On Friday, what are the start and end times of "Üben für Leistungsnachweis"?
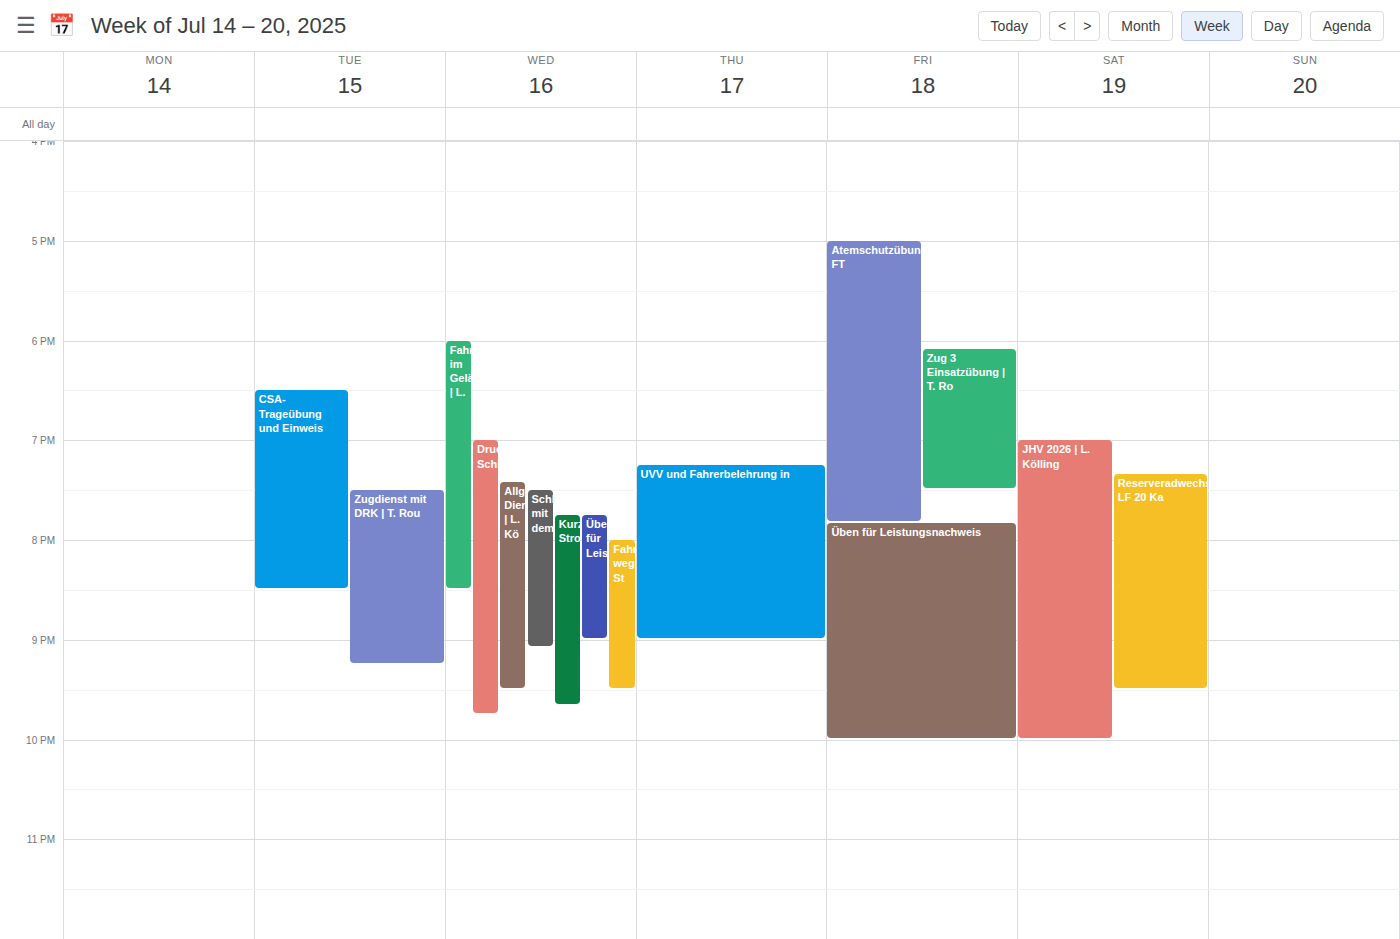
7:50 PM to 10:00 PM